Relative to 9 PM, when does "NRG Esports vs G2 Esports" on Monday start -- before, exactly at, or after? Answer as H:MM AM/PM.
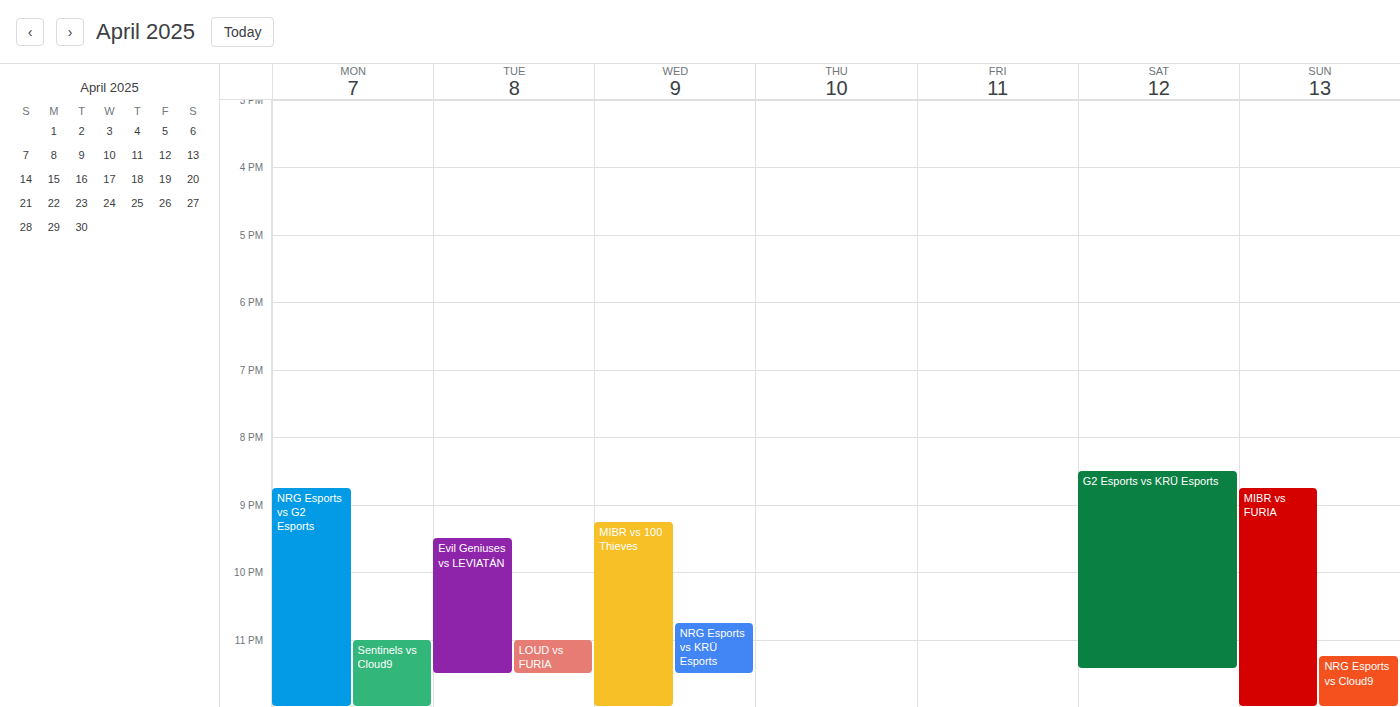
8:45 PM -- before 9 PM, 15 minutes above the 9 PM line.